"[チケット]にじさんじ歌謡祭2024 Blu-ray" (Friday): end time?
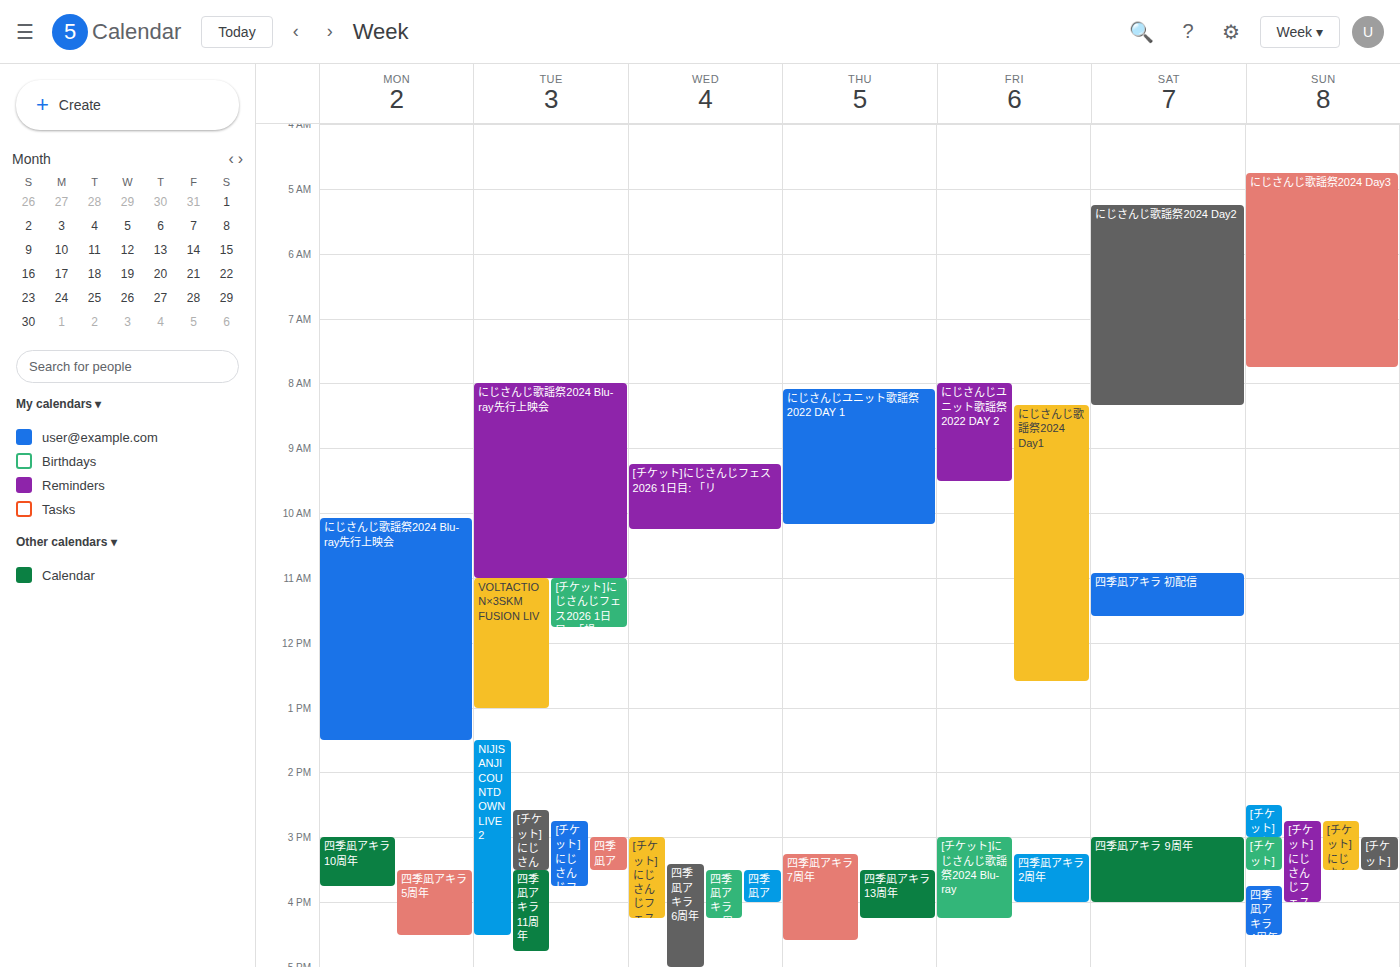
4:15 PM